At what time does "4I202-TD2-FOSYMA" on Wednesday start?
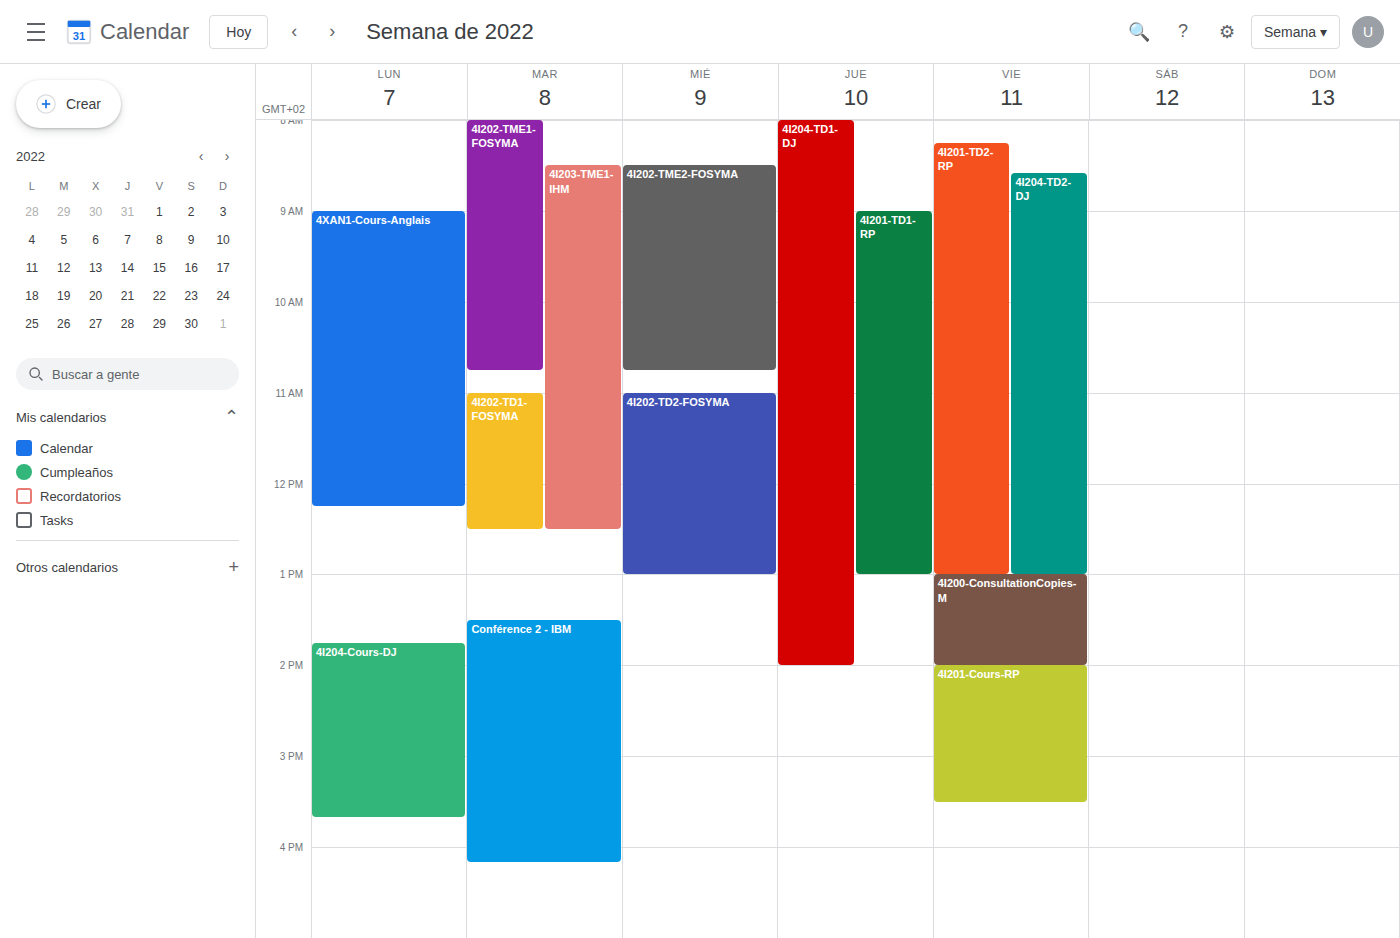
11:00